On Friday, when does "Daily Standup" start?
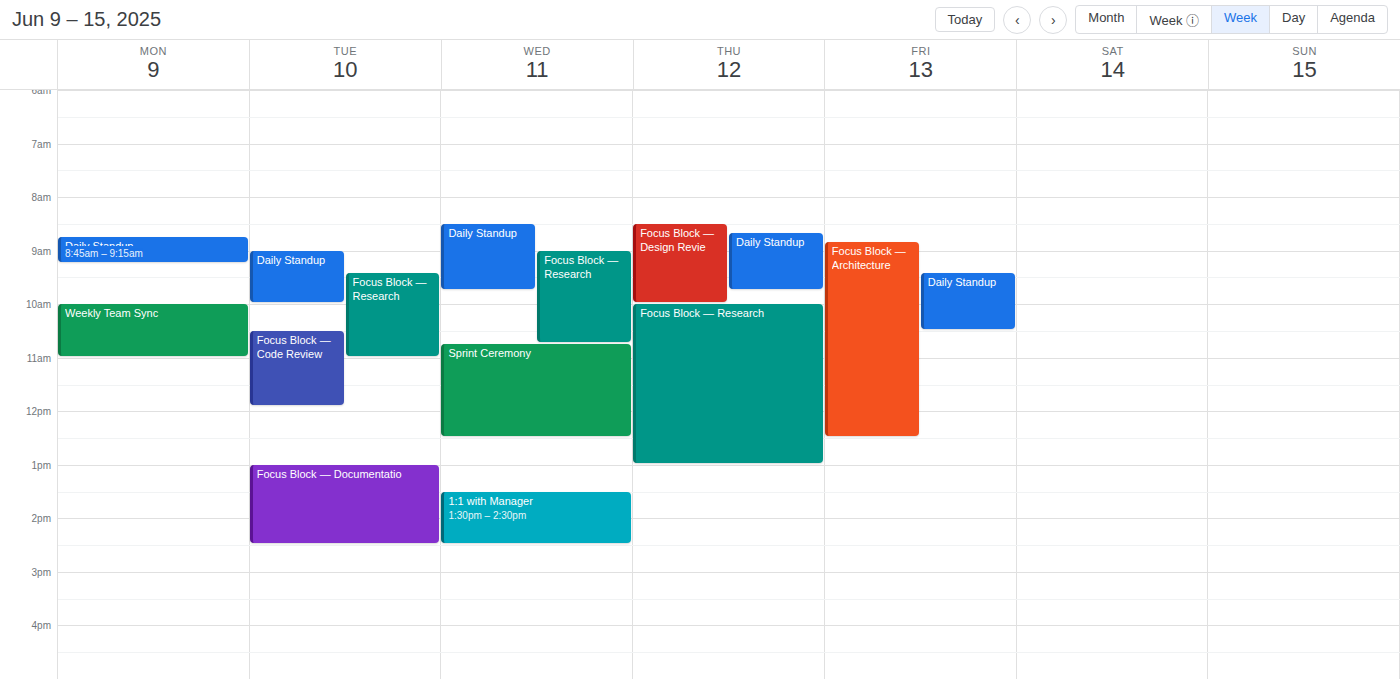
9:25 AM